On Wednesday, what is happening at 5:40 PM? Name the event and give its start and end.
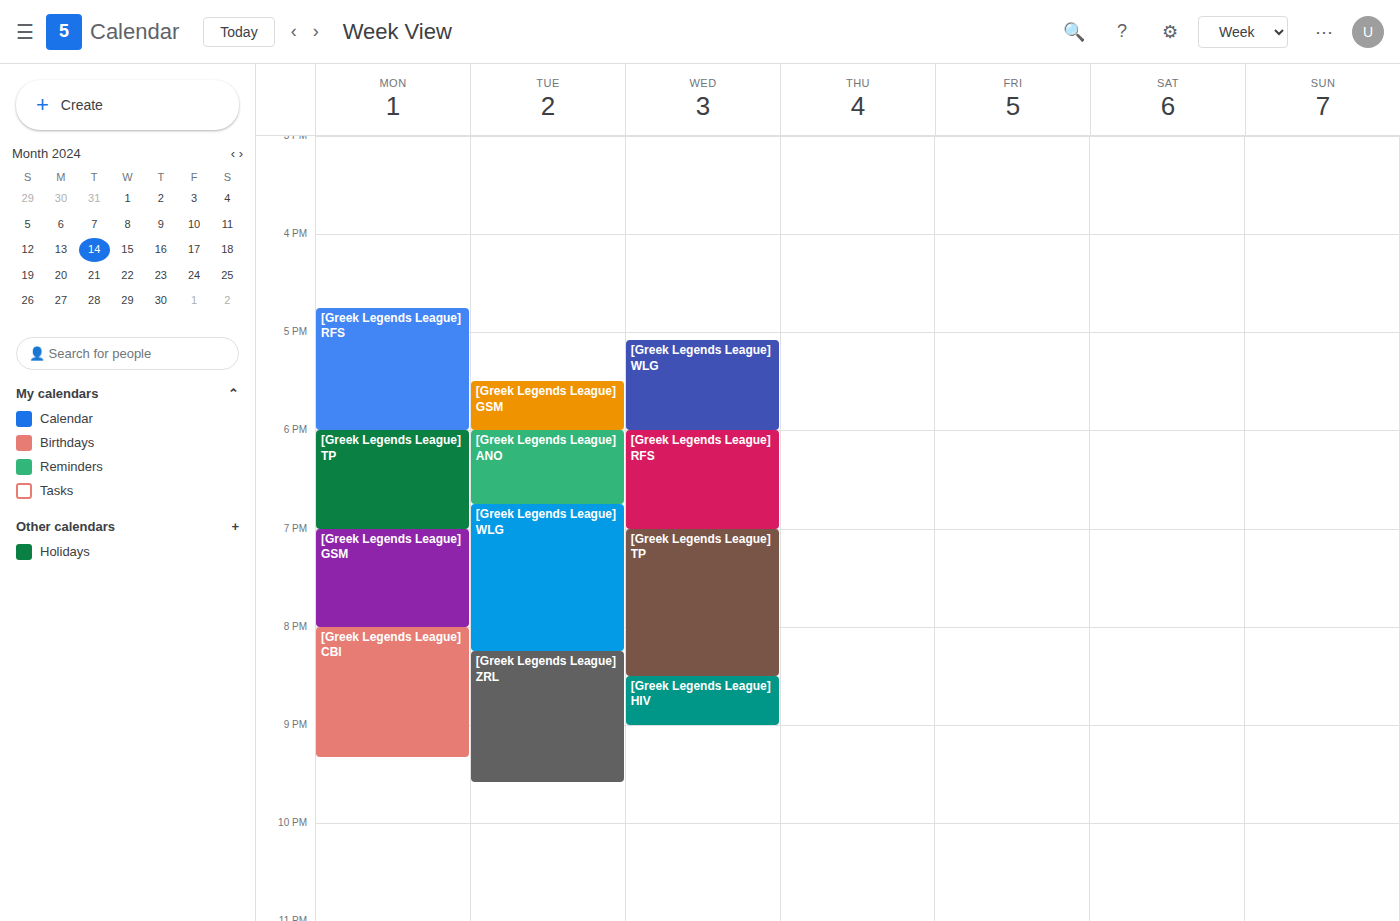
"[Greek Legends League] WLG", 5:05 PM to 6:00 PM